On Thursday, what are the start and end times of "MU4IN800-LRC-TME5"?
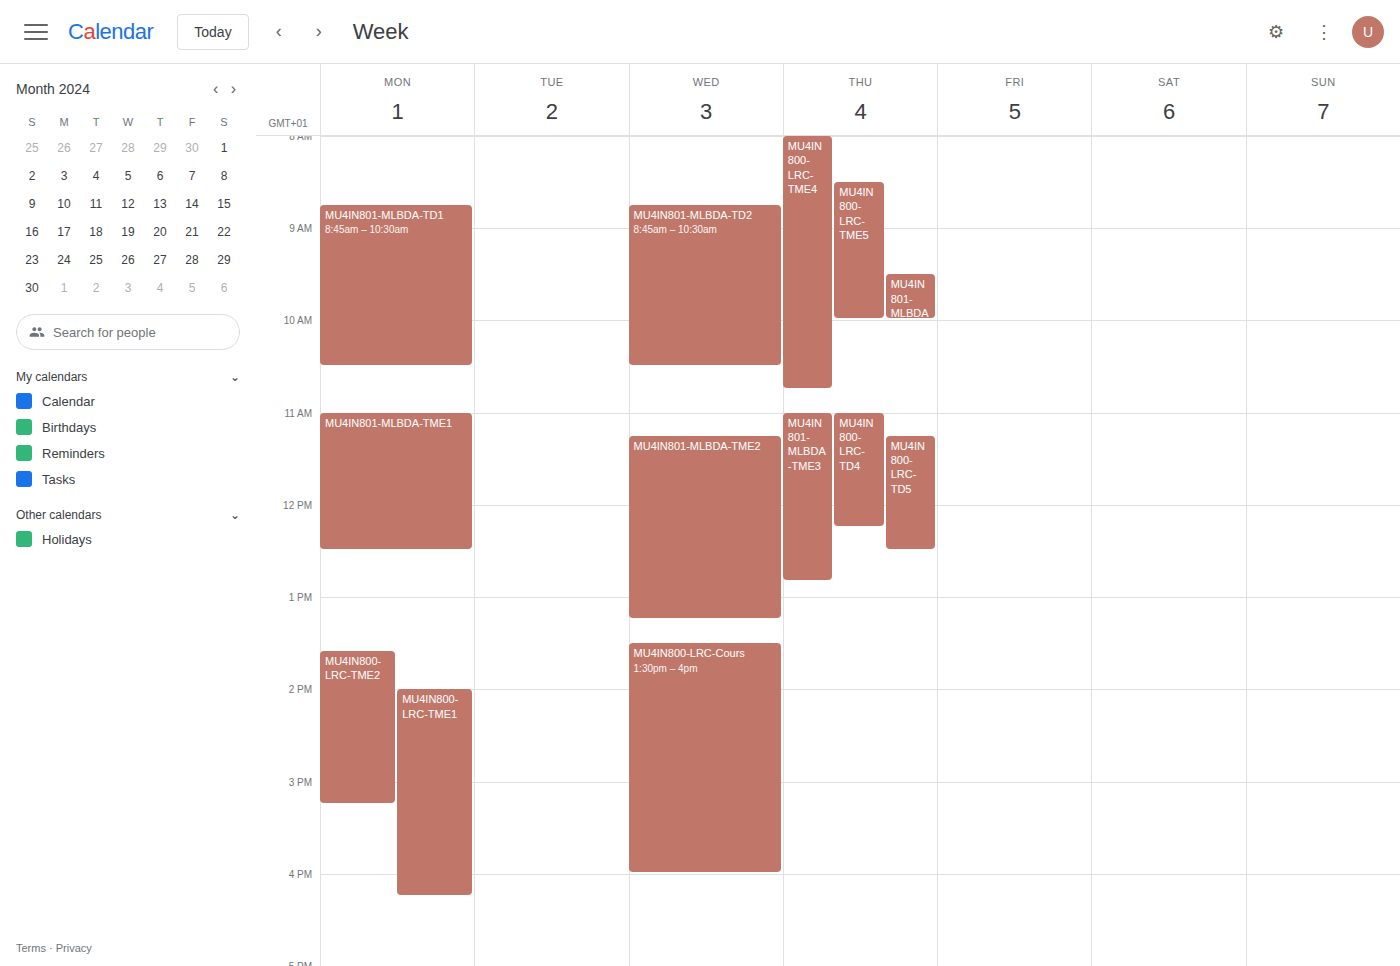
8:30 AM to 10:00 AM